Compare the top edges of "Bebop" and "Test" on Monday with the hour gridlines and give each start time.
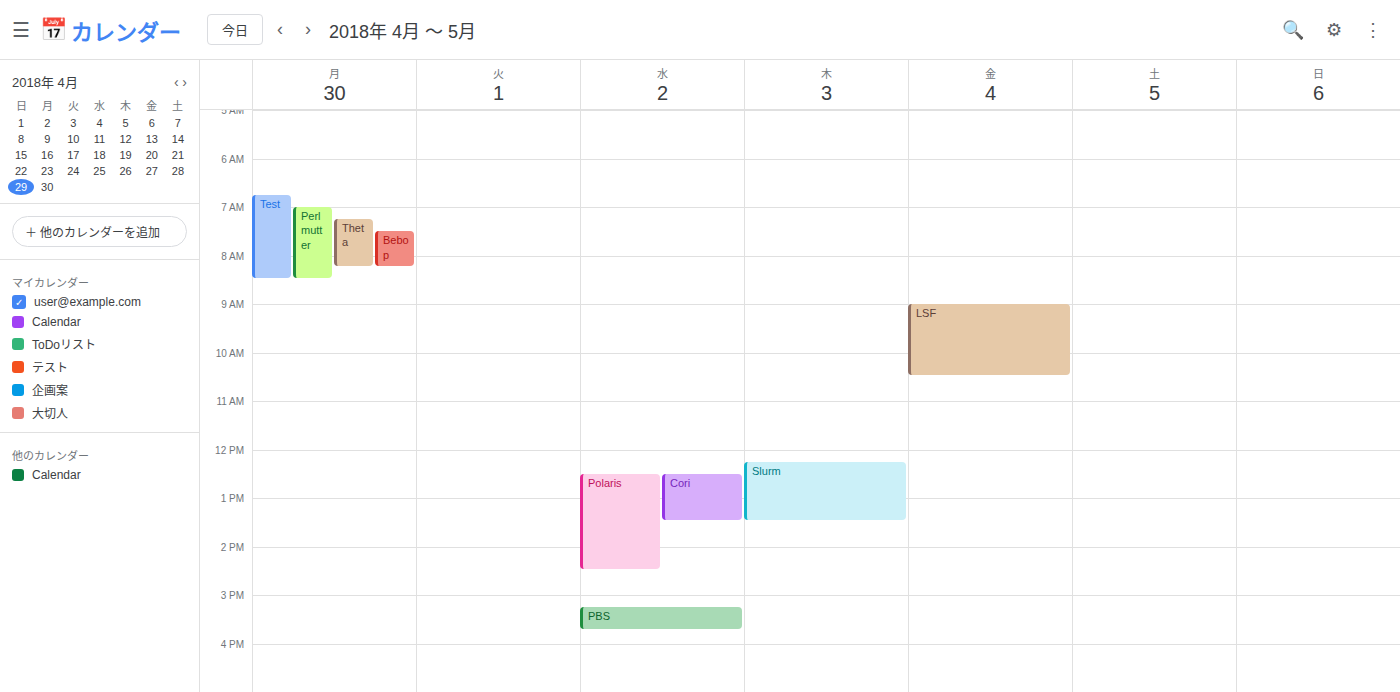
"Bebop": 7:30 AM, halfway between the 7 AM and 8 AM lines. "Test": 6:45 AM, neither: three quarters of the way from the 6 AM line to the 7 AM line.